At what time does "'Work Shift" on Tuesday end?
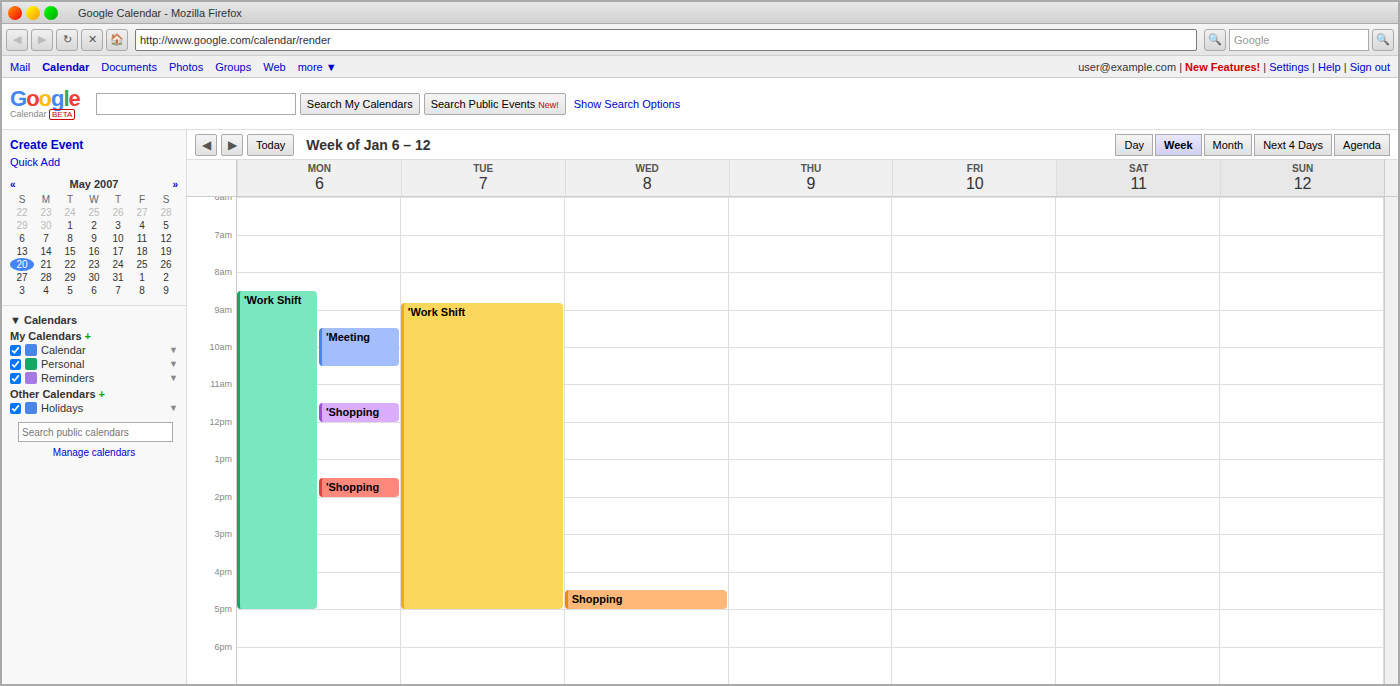
5:00 PM